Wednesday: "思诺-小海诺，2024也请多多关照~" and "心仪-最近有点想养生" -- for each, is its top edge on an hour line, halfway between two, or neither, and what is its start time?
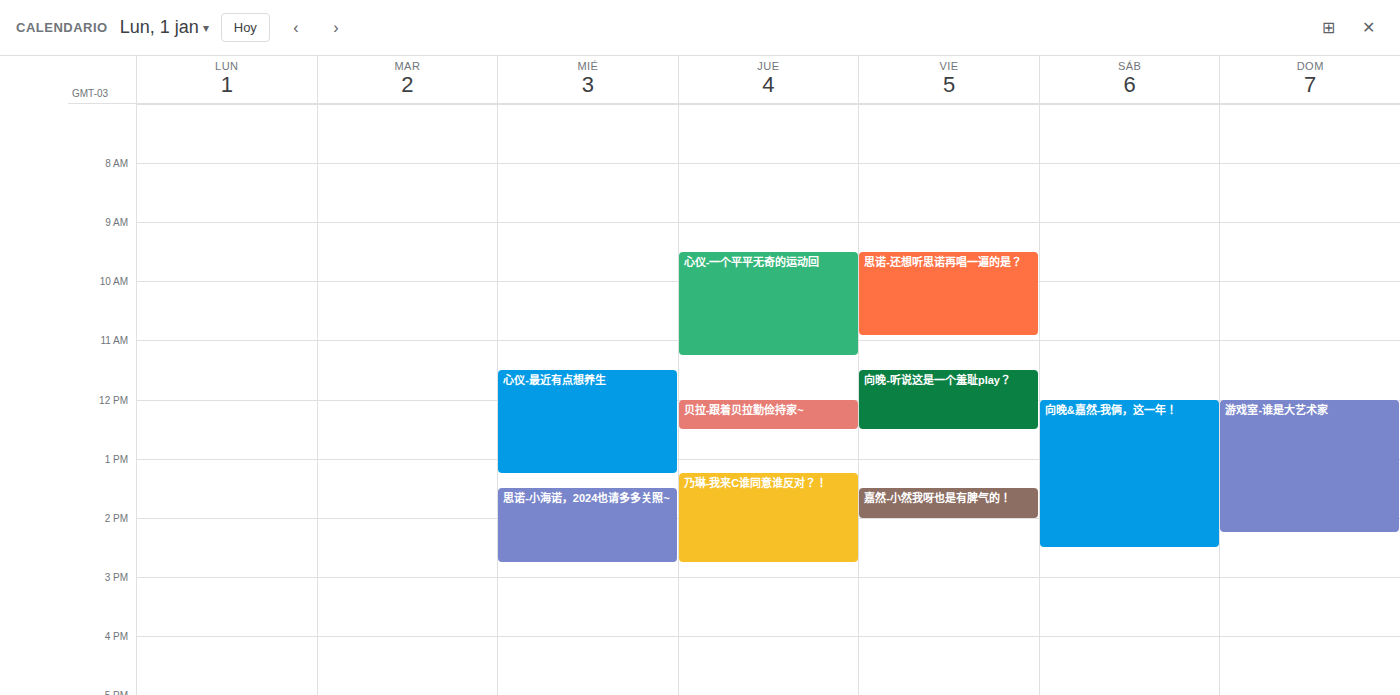
"思诺-小海诺，2024也请多多关照~": 1:30 PM, halfway between the 1 PM and 2 PM lines. "心仪-最近有点想养生": 11:30 AM, halfway between the 11 AM and 12 PM lines.